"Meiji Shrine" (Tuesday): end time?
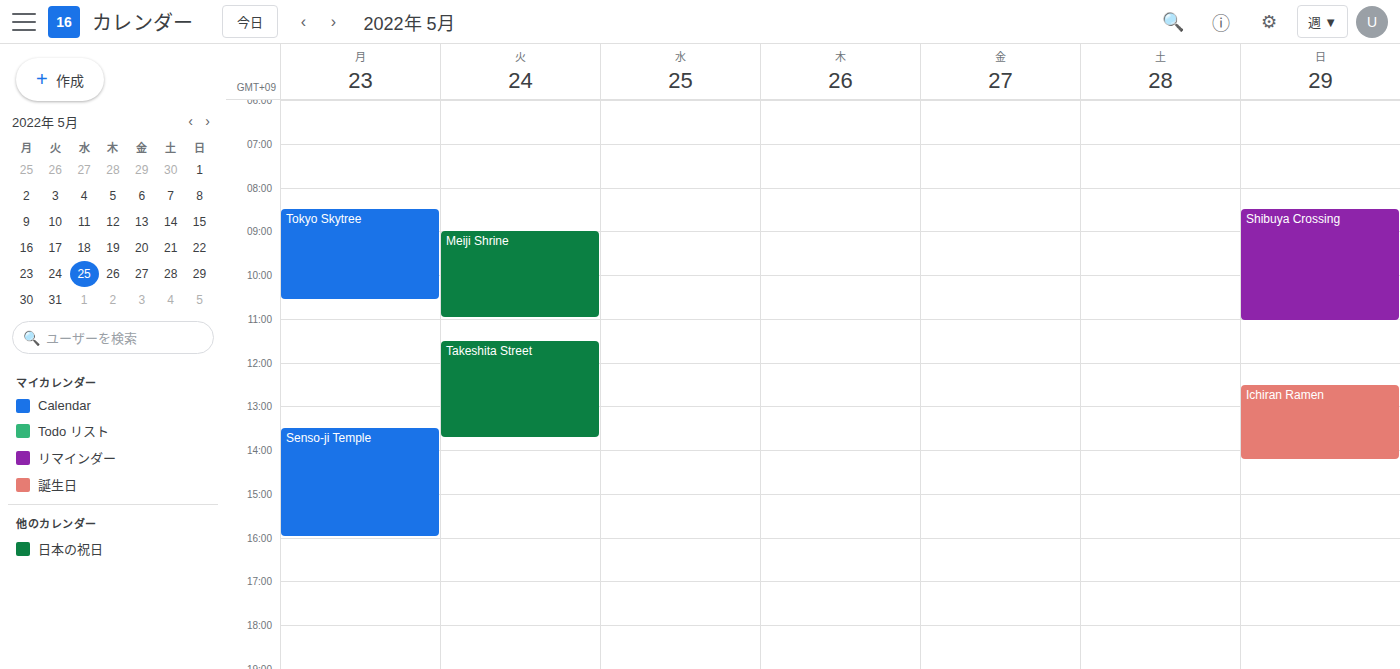
11:00 AM